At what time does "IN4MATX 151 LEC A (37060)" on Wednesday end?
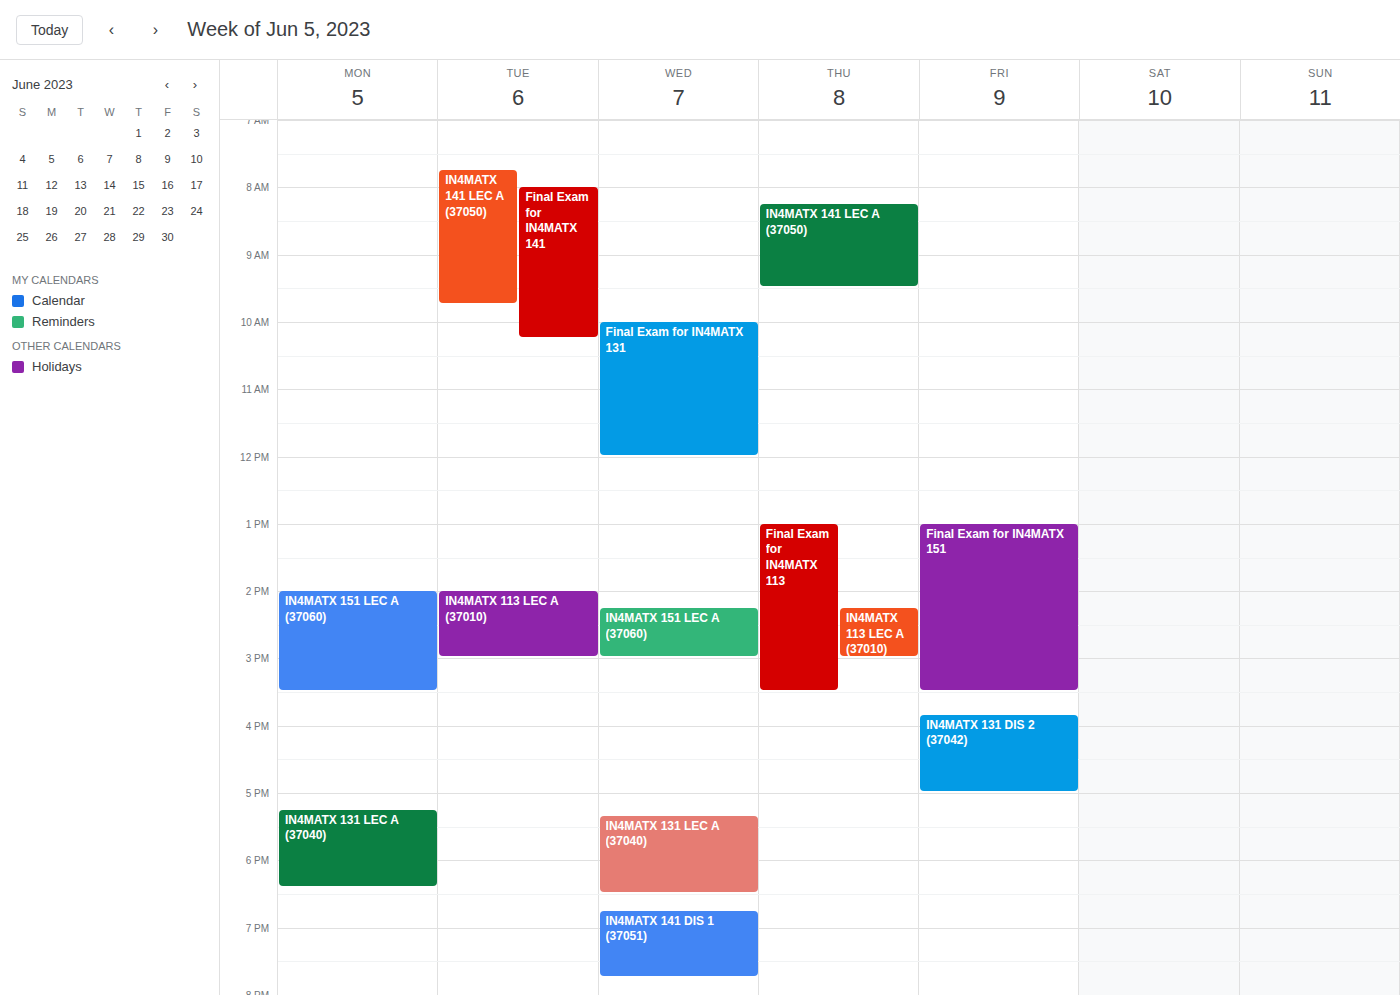
3:00 PM